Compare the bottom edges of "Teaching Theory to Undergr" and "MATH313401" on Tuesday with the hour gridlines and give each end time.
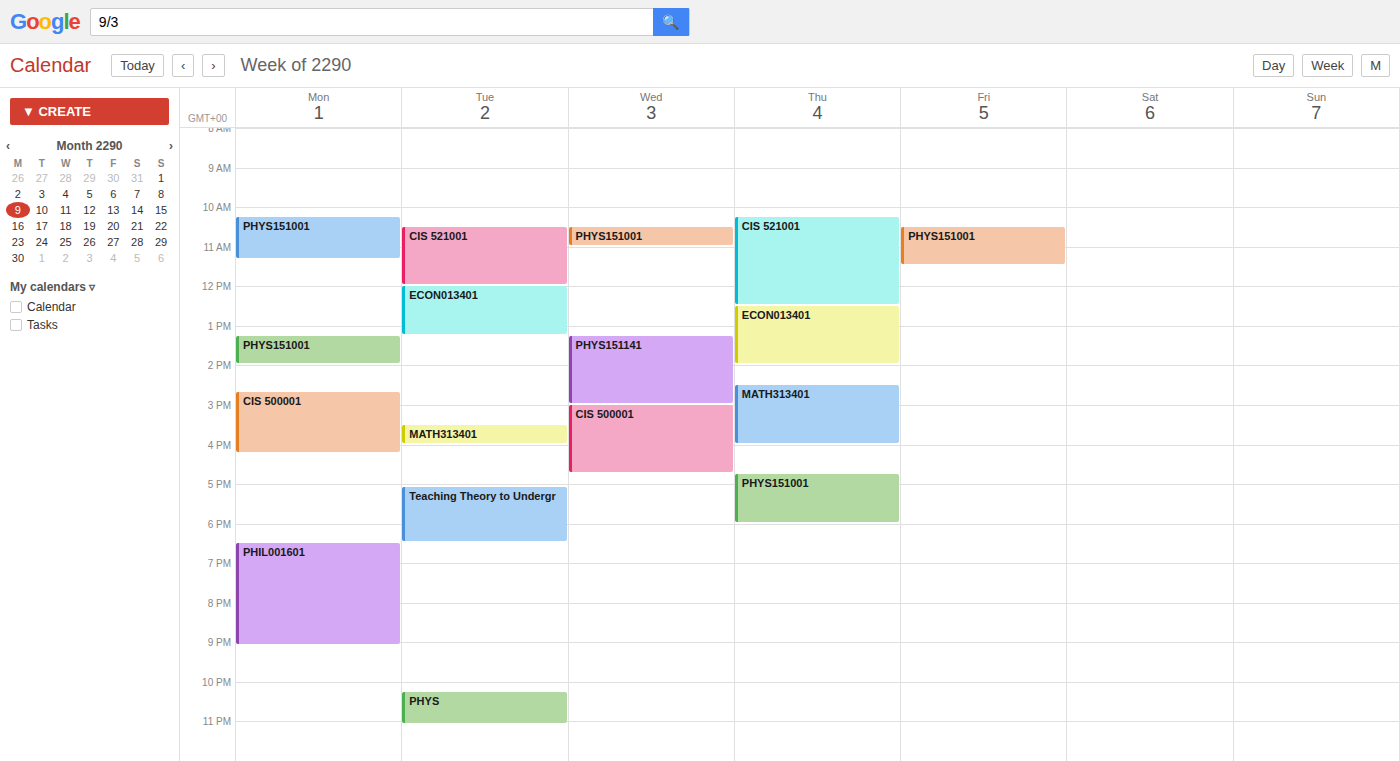
"Teaching Theory to Undergr": 6:30 PM, halfway between the 6 PM and 7 PM lines. "MATH313401": 4:00 PM, exactly on the 4 PM line.